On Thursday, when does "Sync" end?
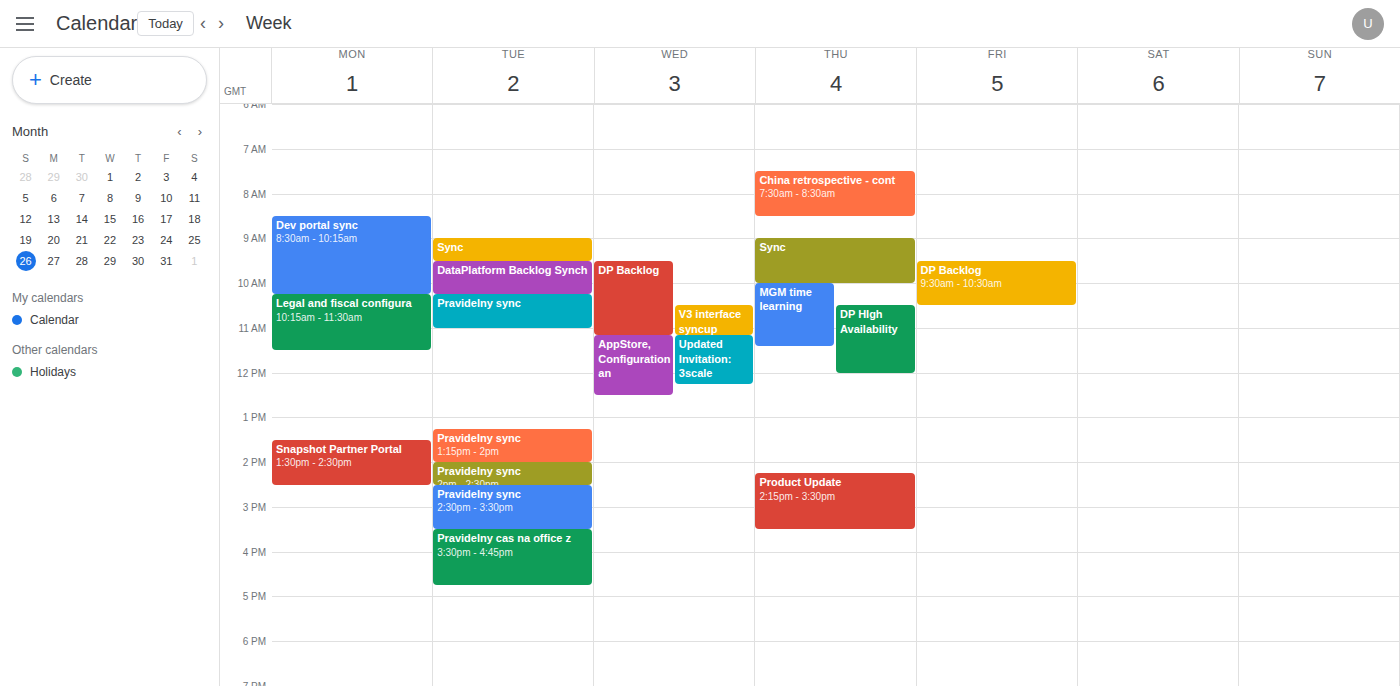
10:00 AM